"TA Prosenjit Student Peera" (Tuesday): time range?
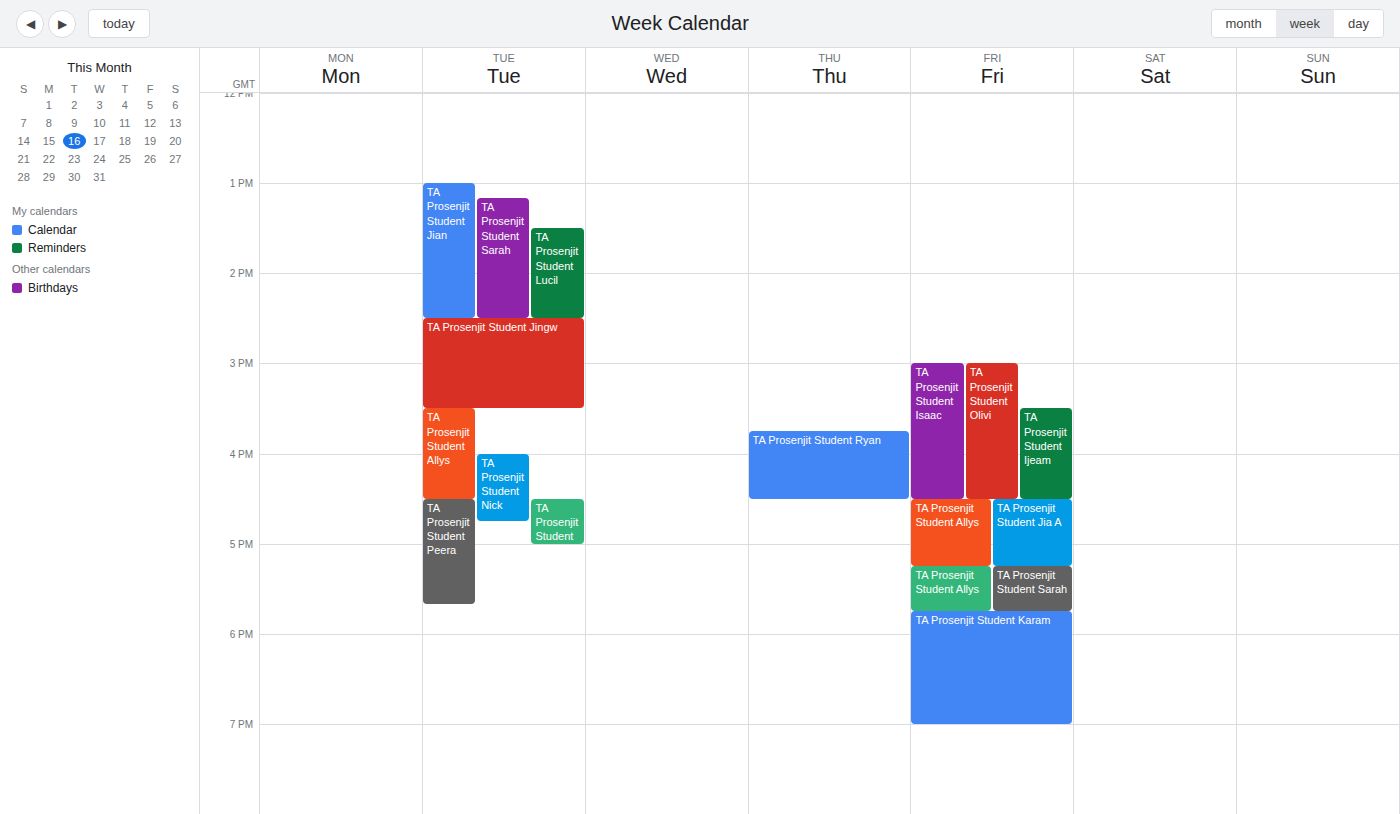
4:30 PM to 5:40 PM